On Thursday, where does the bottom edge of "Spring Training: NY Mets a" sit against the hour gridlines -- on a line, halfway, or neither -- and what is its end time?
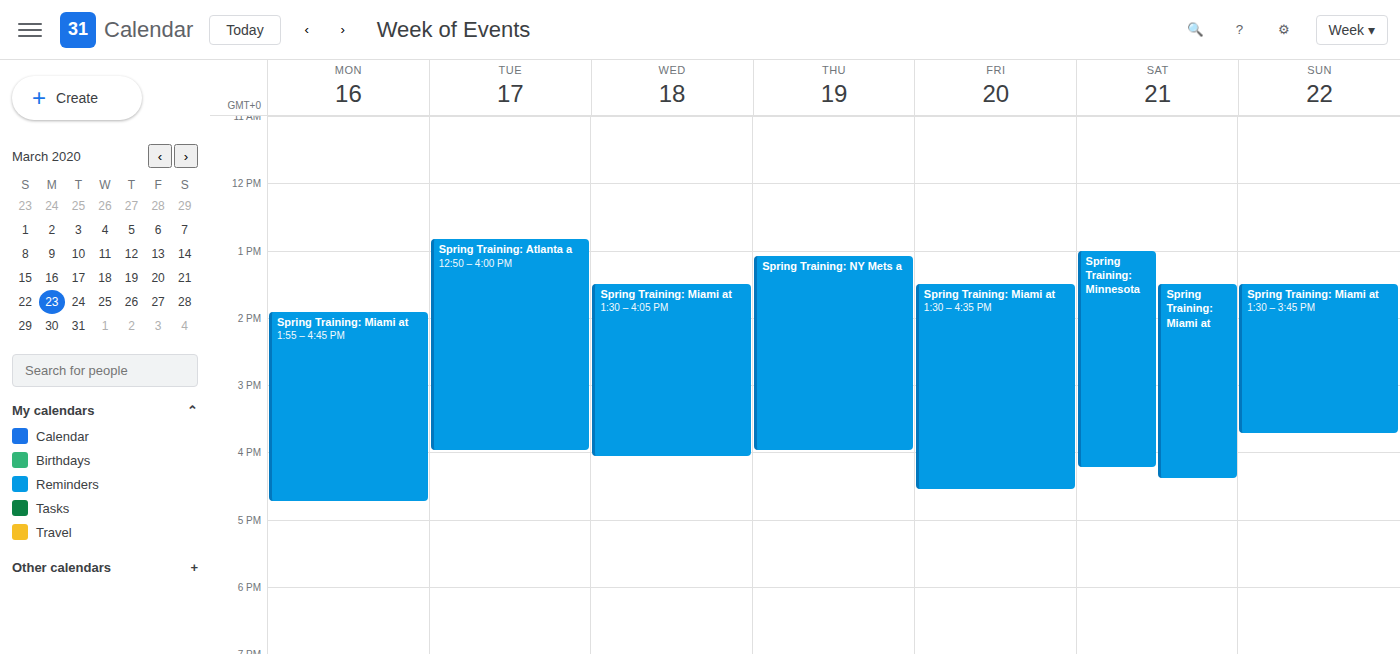
4:00 PM -- exactly on the 4 PM line.